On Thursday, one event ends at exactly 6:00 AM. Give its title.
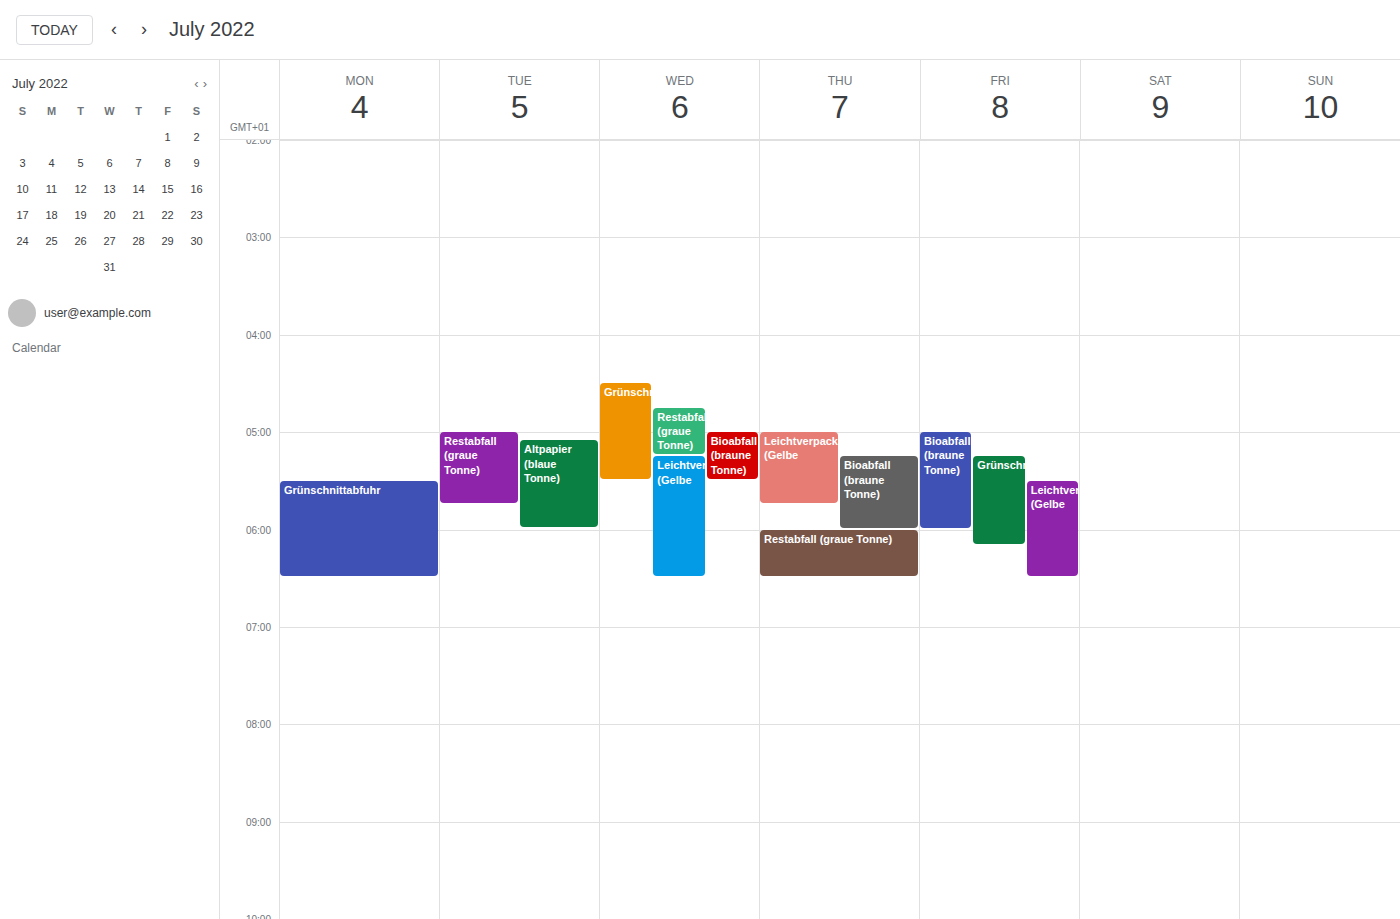
"Bioabfall (braune Tonne)"